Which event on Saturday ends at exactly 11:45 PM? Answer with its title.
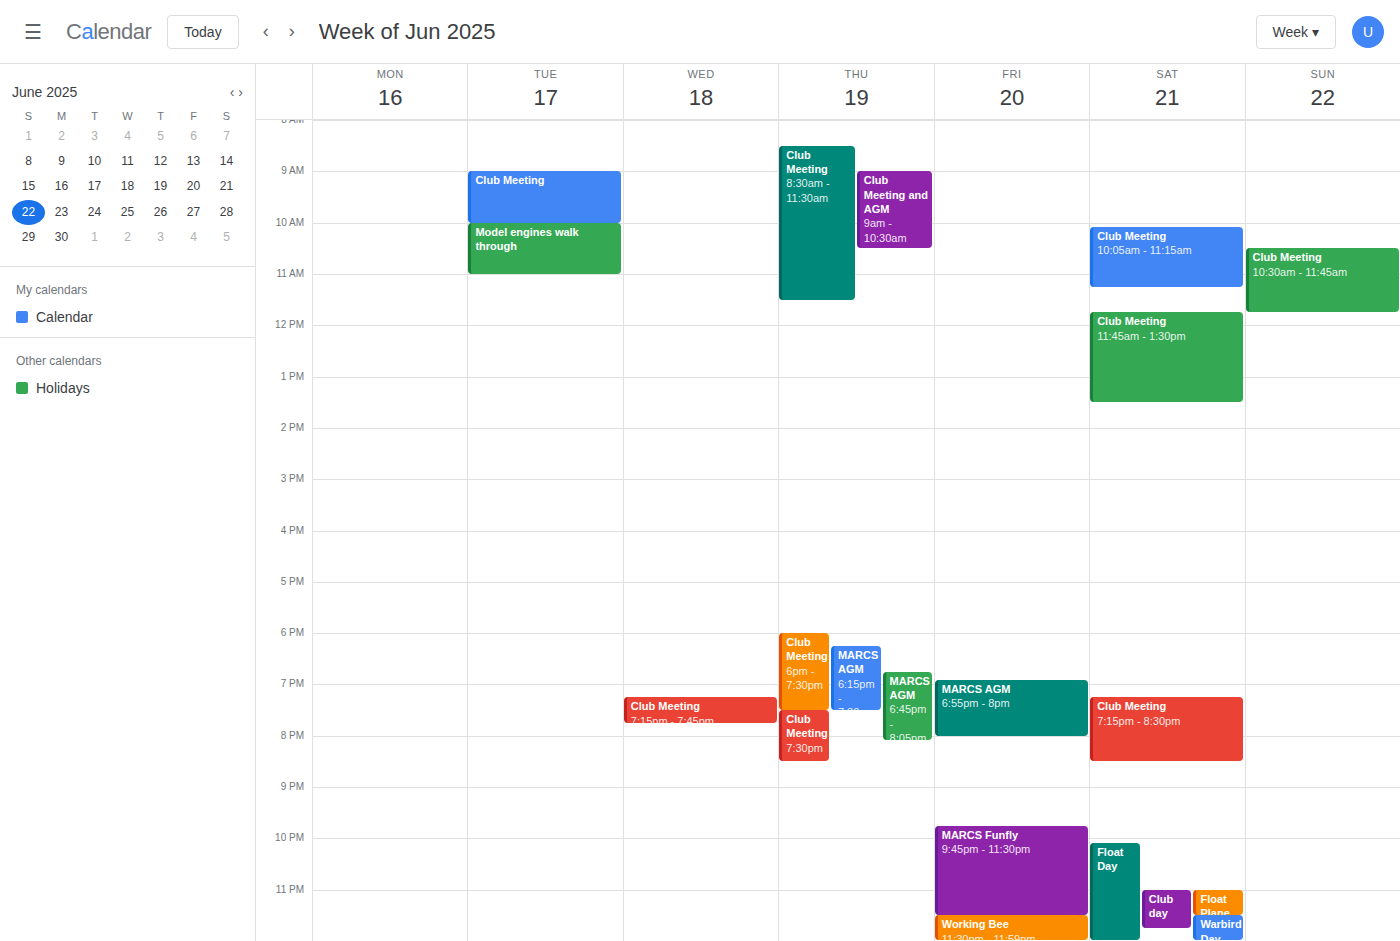
"Club day"